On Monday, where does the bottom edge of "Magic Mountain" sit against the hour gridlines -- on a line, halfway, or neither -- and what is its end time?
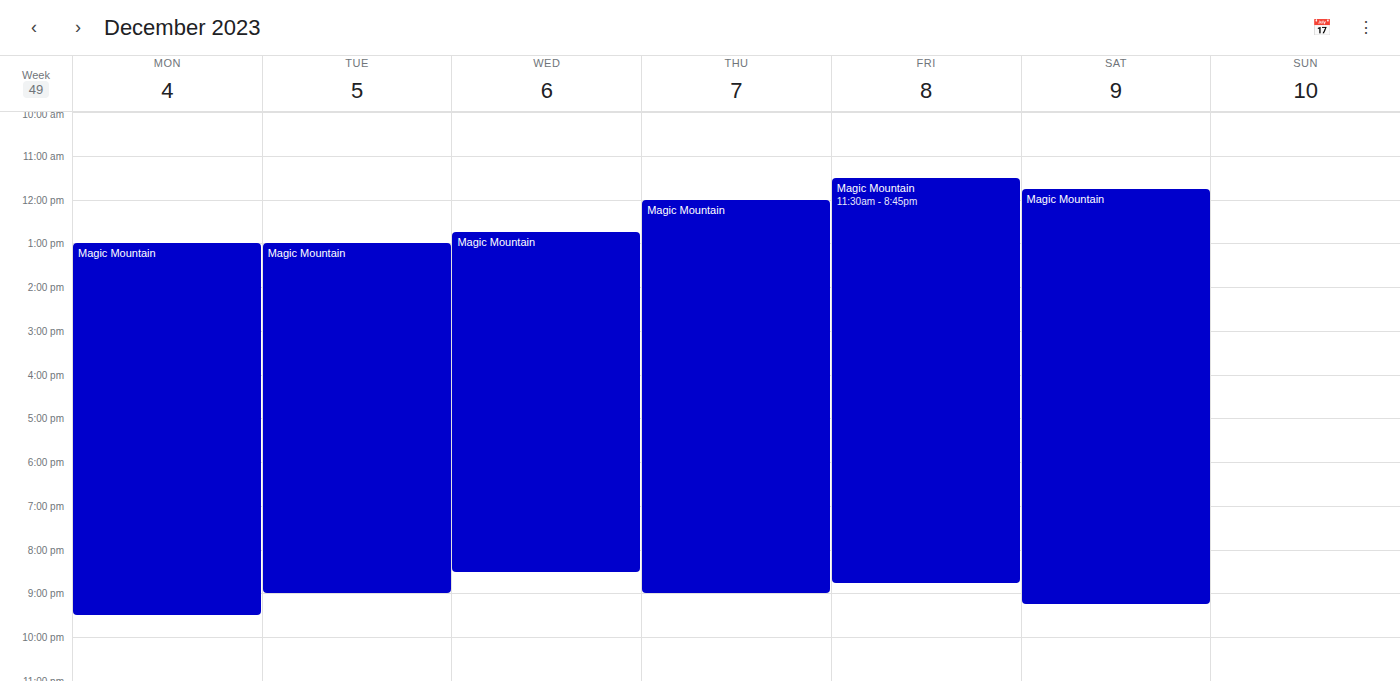
9:30 PM -- halfway between the 9 PM and 10 PM lines.